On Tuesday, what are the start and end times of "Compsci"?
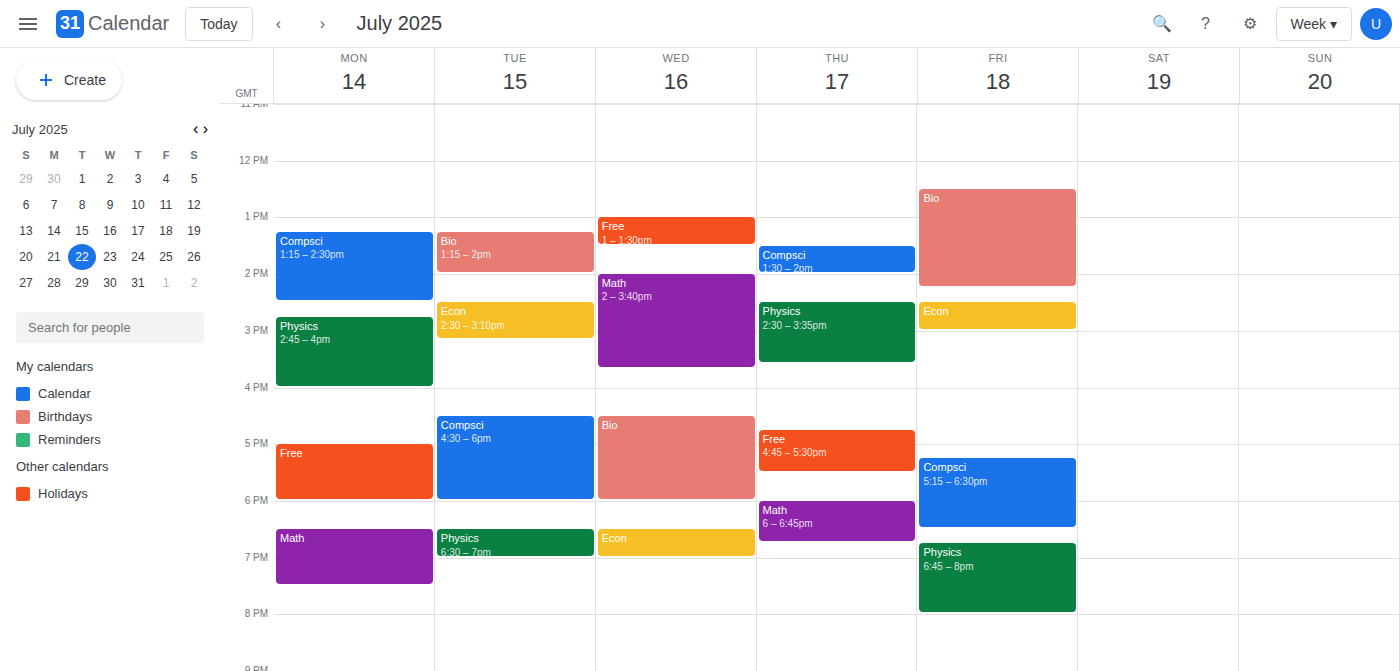
16:30 to 18:00